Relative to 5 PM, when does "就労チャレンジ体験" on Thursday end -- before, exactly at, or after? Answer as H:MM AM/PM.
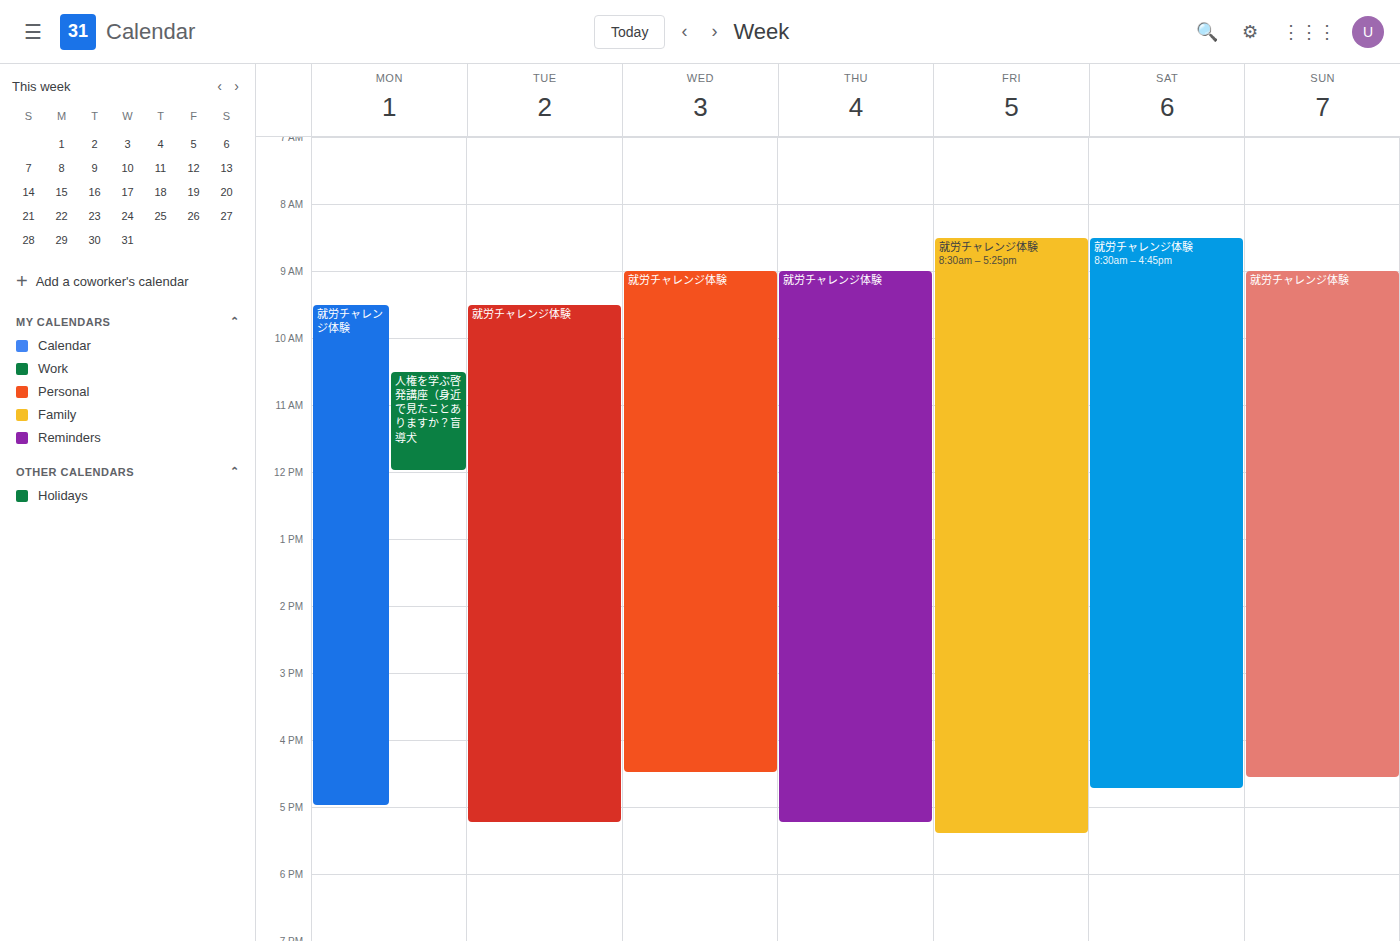
5:15 PM -- after 5 PM, 15 minutes below the 5 PM line.